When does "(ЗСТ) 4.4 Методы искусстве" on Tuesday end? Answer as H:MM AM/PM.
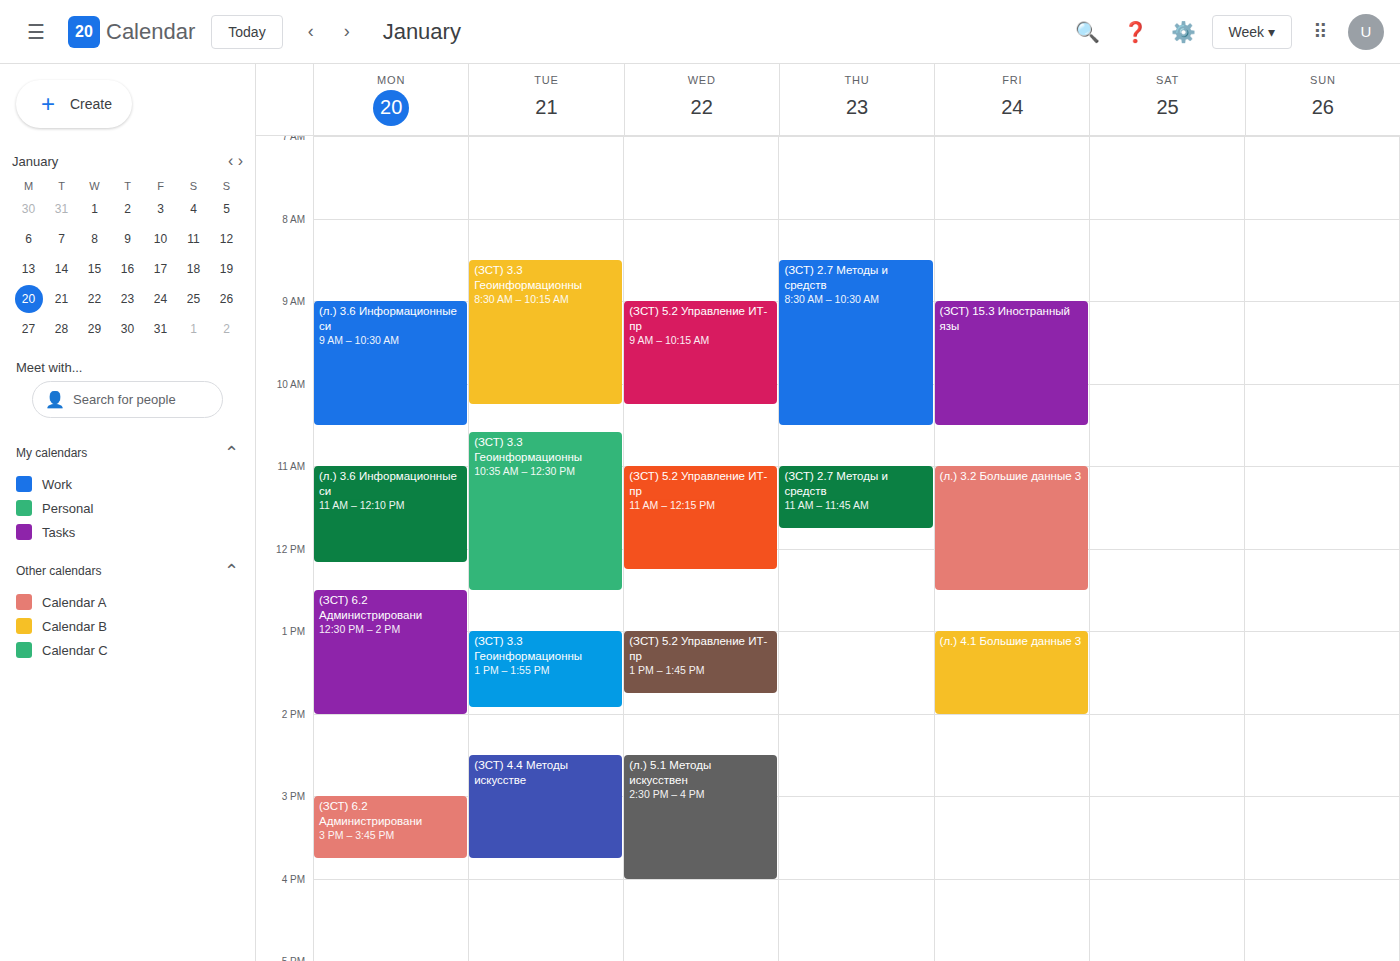
3:45 PM